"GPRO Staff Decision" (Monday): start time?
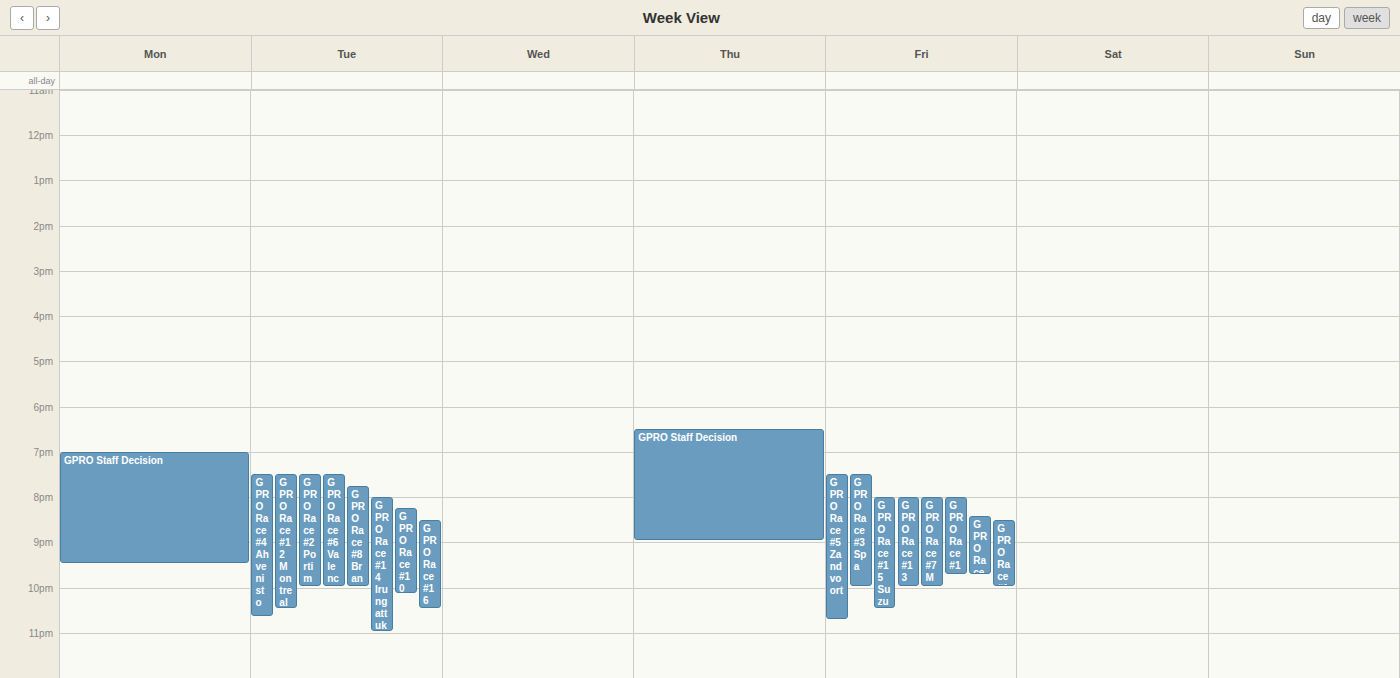
7:00 PM